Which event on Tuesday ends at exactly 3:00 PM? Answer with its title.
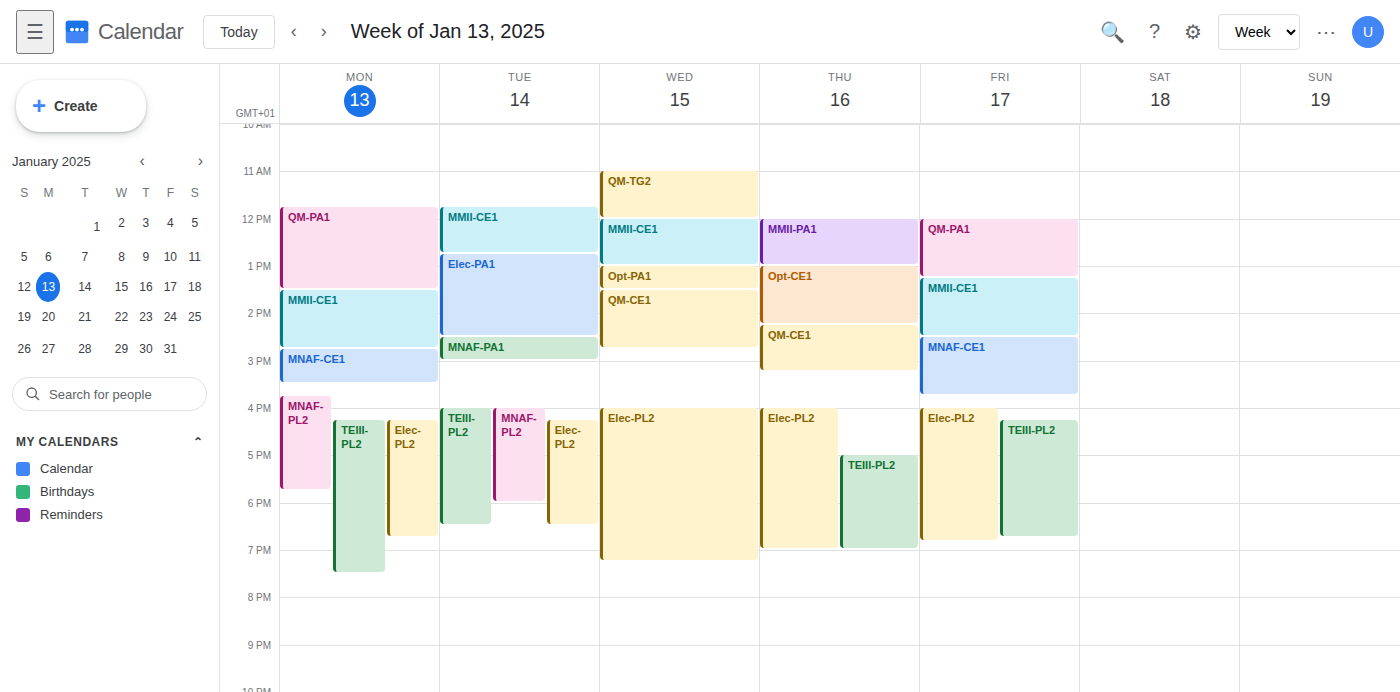
"MNAF-PA1"